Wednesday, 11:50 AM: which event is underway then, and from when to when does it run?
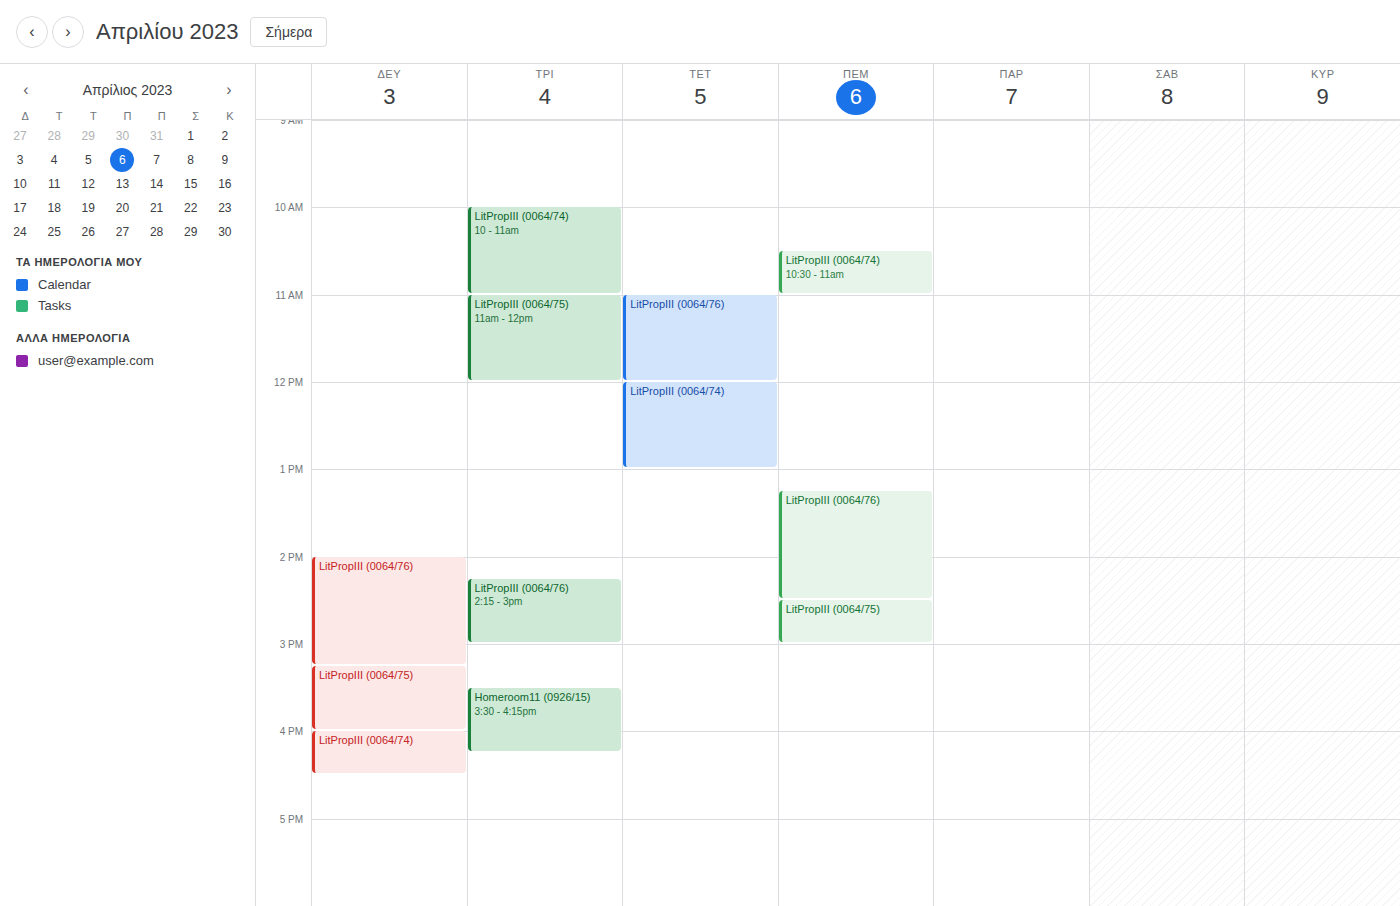
"LitPropIII (0064/76)", 11:00 AM to 12:00 PM